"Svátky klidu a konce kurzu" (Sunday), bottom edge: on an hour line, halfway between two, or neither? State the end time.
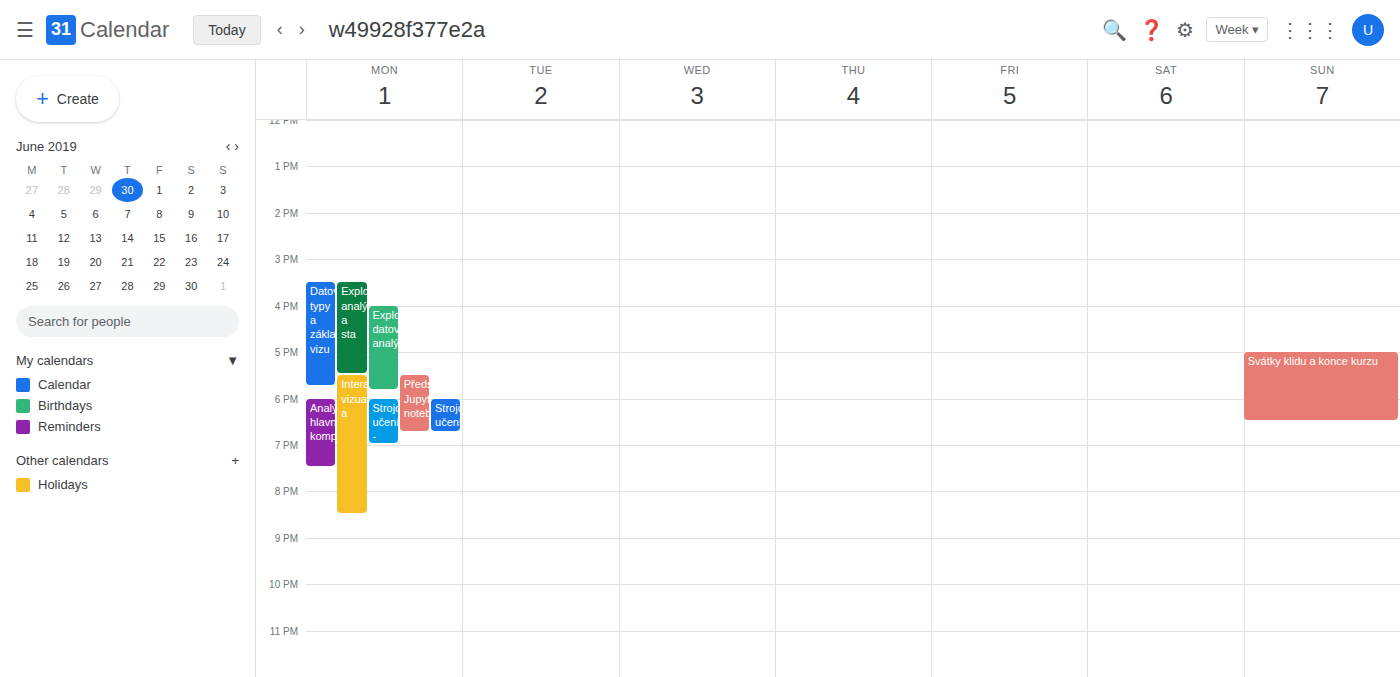
6:30 PM -- halfway between the 6 PM and 7 PM lines.